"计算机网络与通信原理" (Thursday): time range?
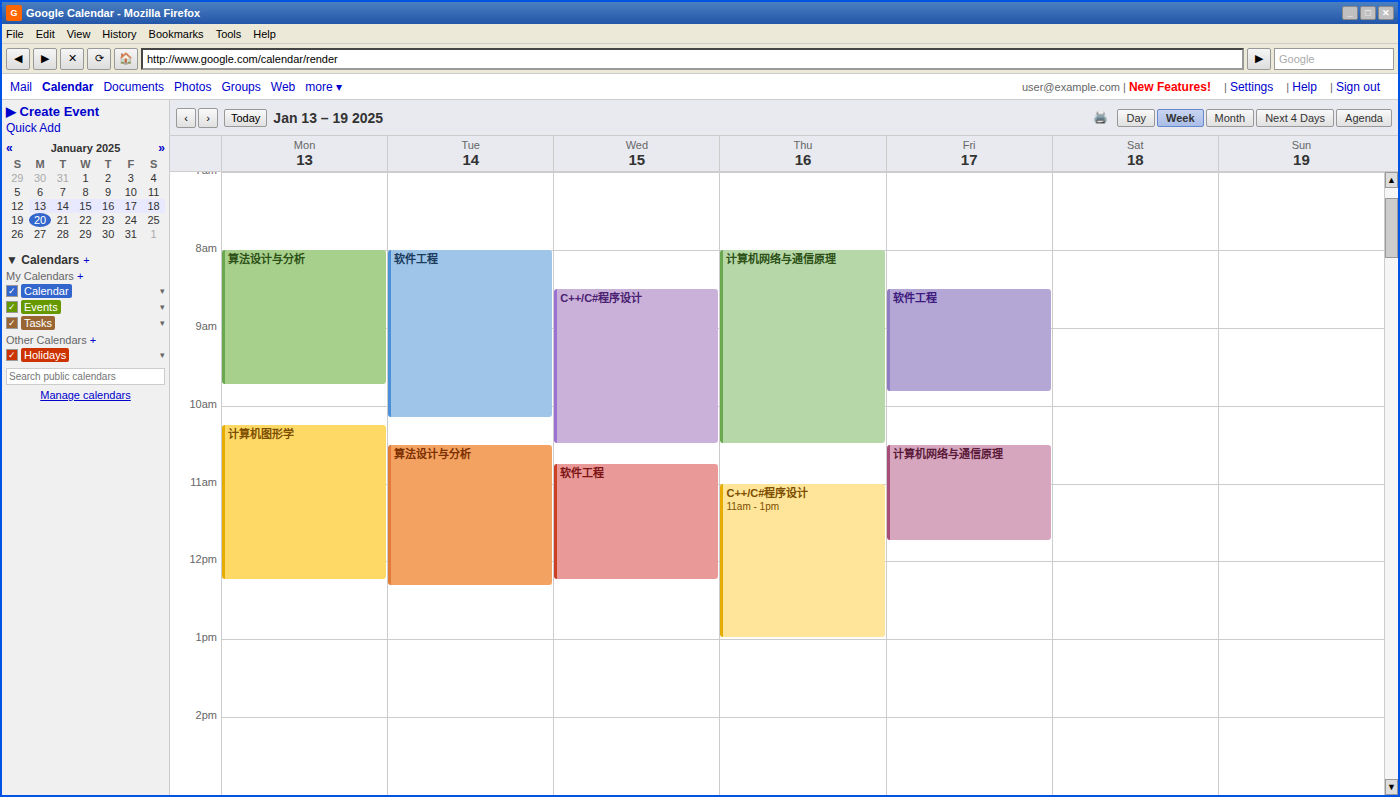
08:00 to 10:30